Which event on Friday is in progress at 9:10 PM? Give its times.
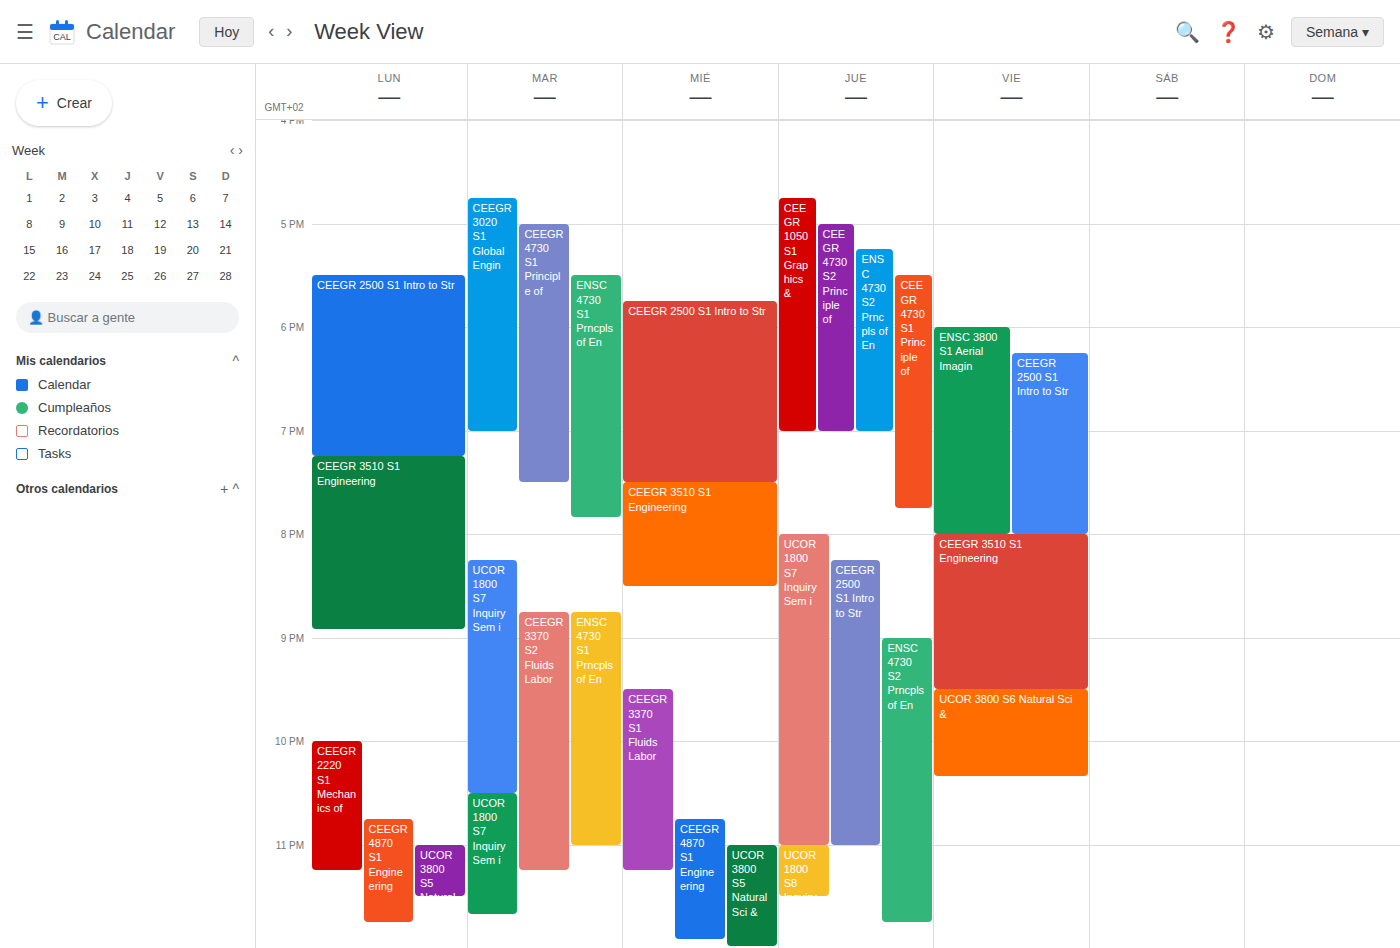
"CEEGR 3510 S1 Engineering", 8:00 PM to 9:30 PM